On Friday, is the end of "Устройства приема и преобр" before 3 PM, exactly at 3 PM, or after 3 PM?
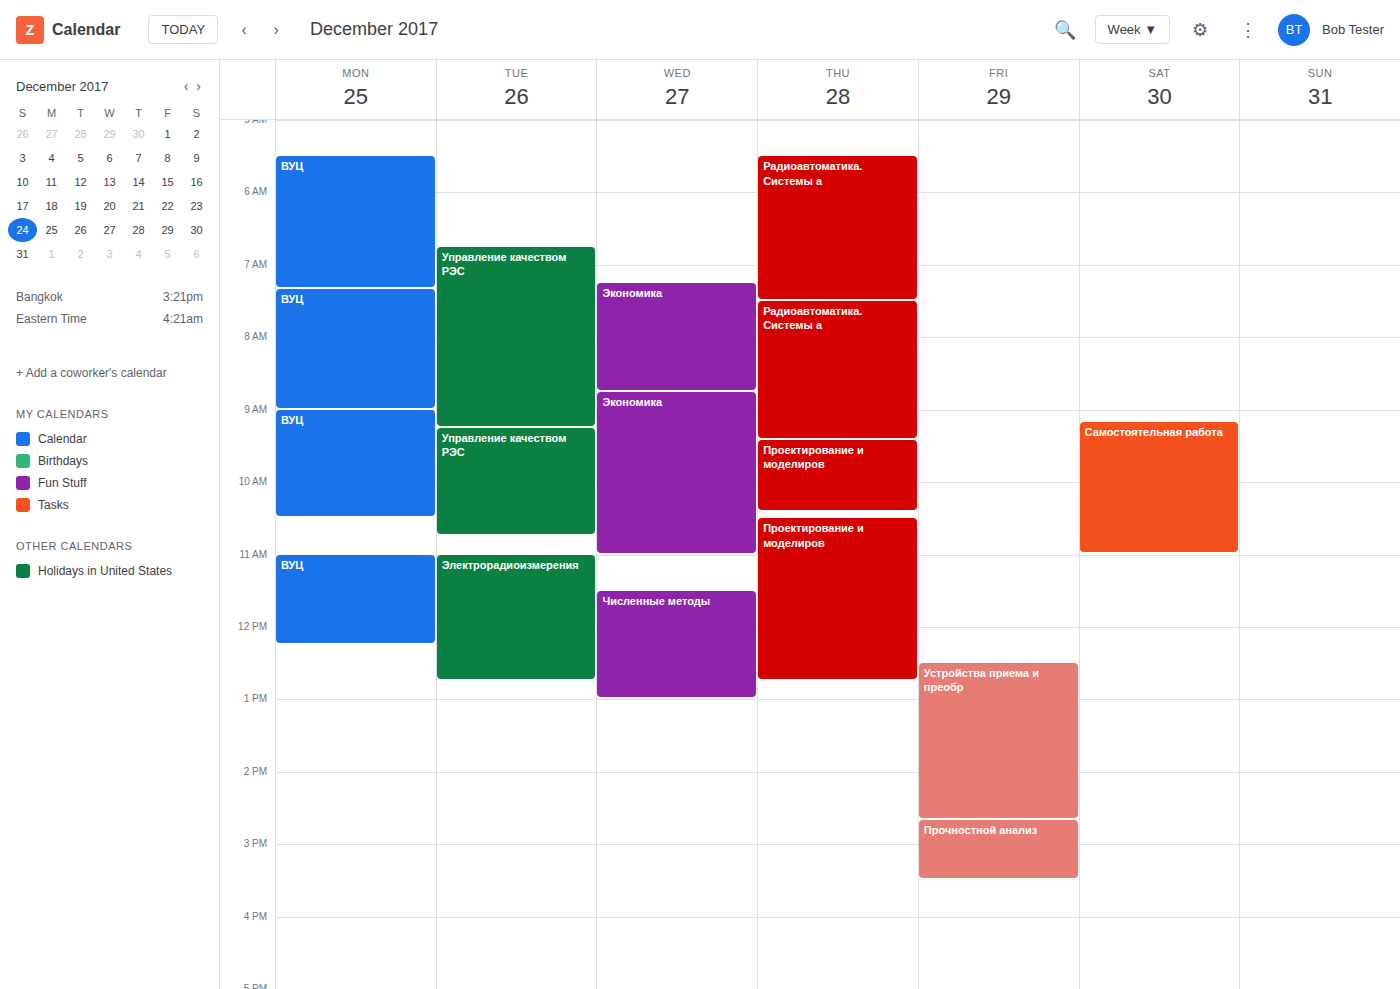
2:40 PM -- before 3 PM, 20 minutes above the 3 PM line.